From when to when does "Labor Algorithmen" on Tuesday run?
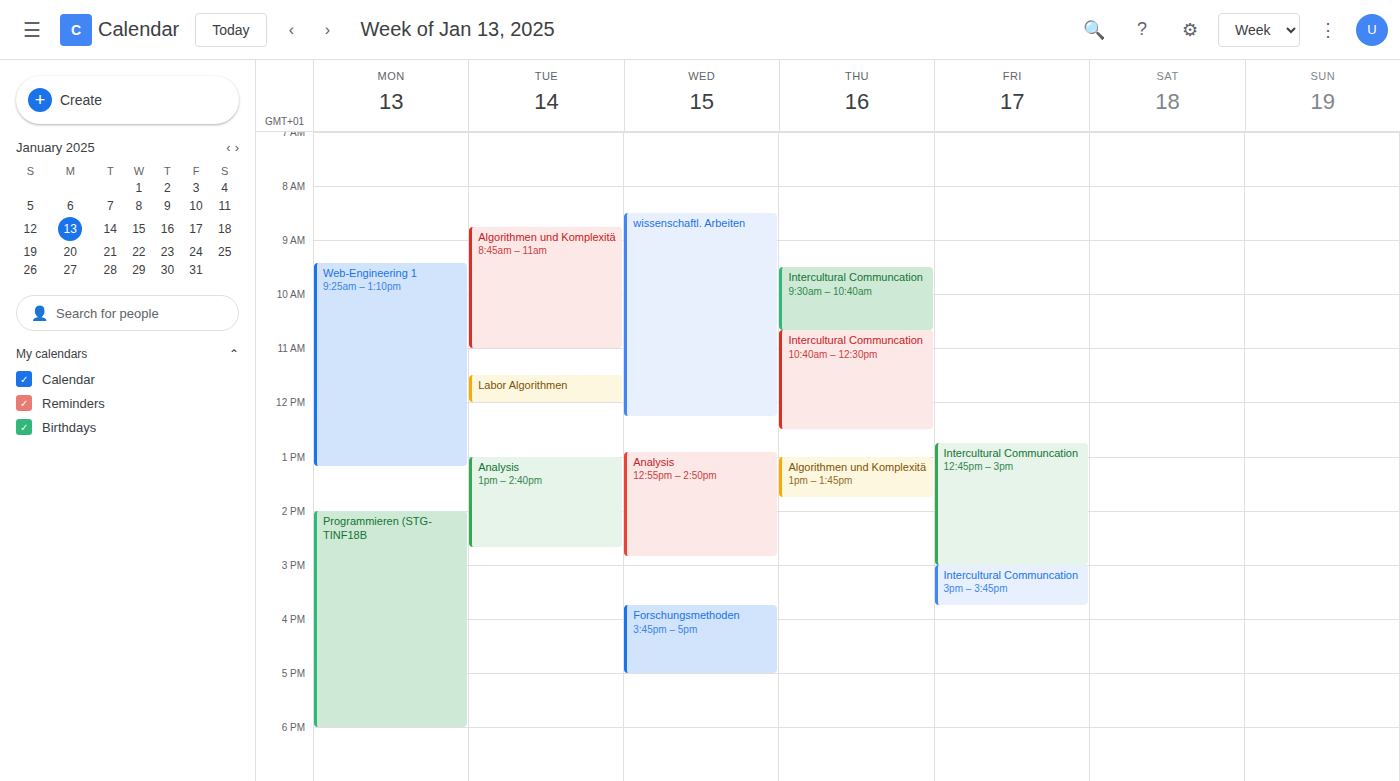
11:30 AM to 12:00 PM